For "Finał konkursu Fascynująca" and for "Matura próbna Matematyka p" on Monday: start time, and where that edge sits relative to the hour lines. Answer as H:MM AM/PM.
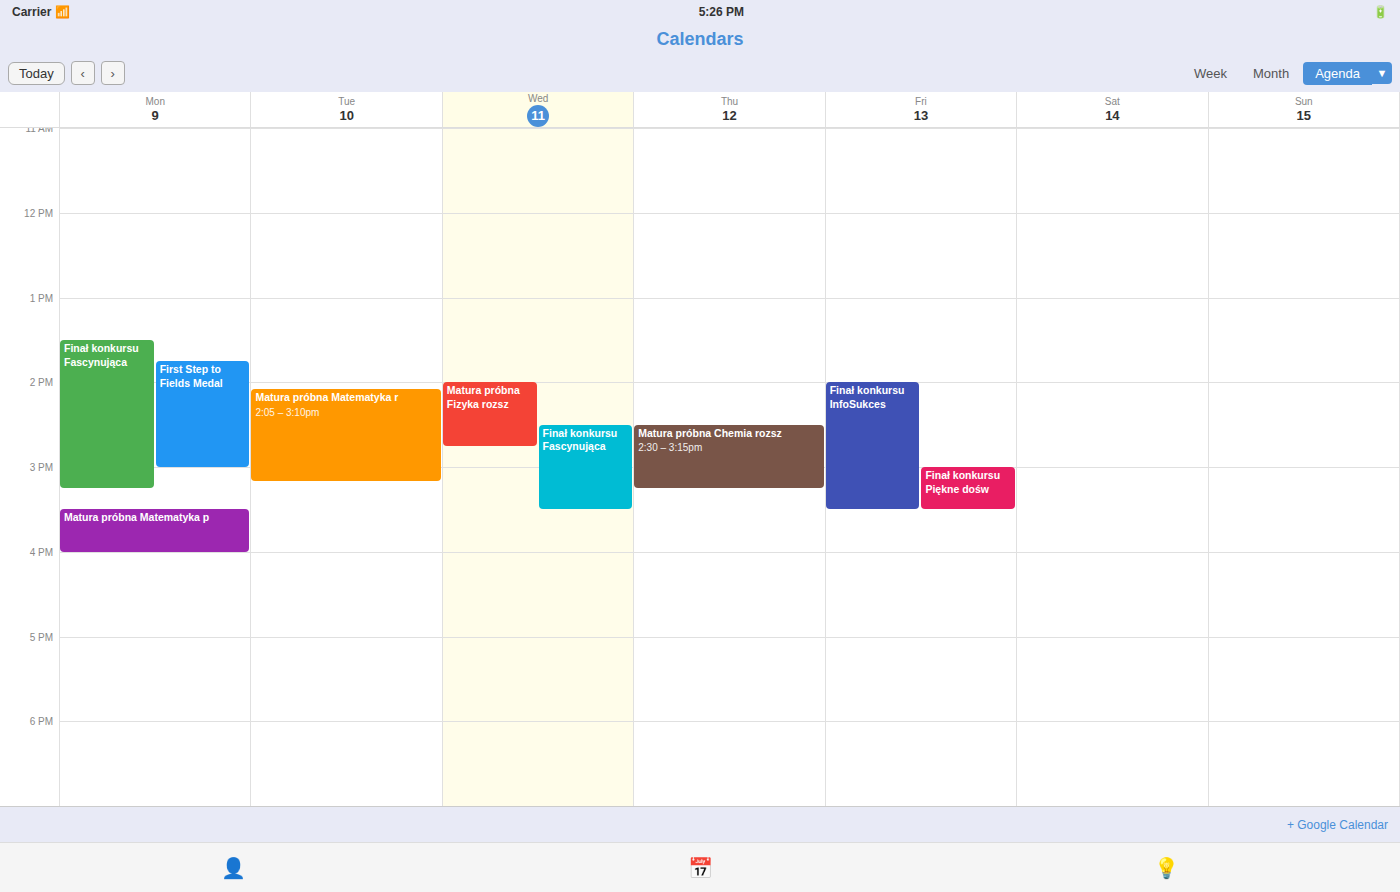
"Finał konkursu Fascynująca": 1:30 PM, halfway between the 1 PM and 2 PM lines. "Matura próbna Matematyka p": 3:30 PM, halfway between the 3 PM and 4 PM lines.